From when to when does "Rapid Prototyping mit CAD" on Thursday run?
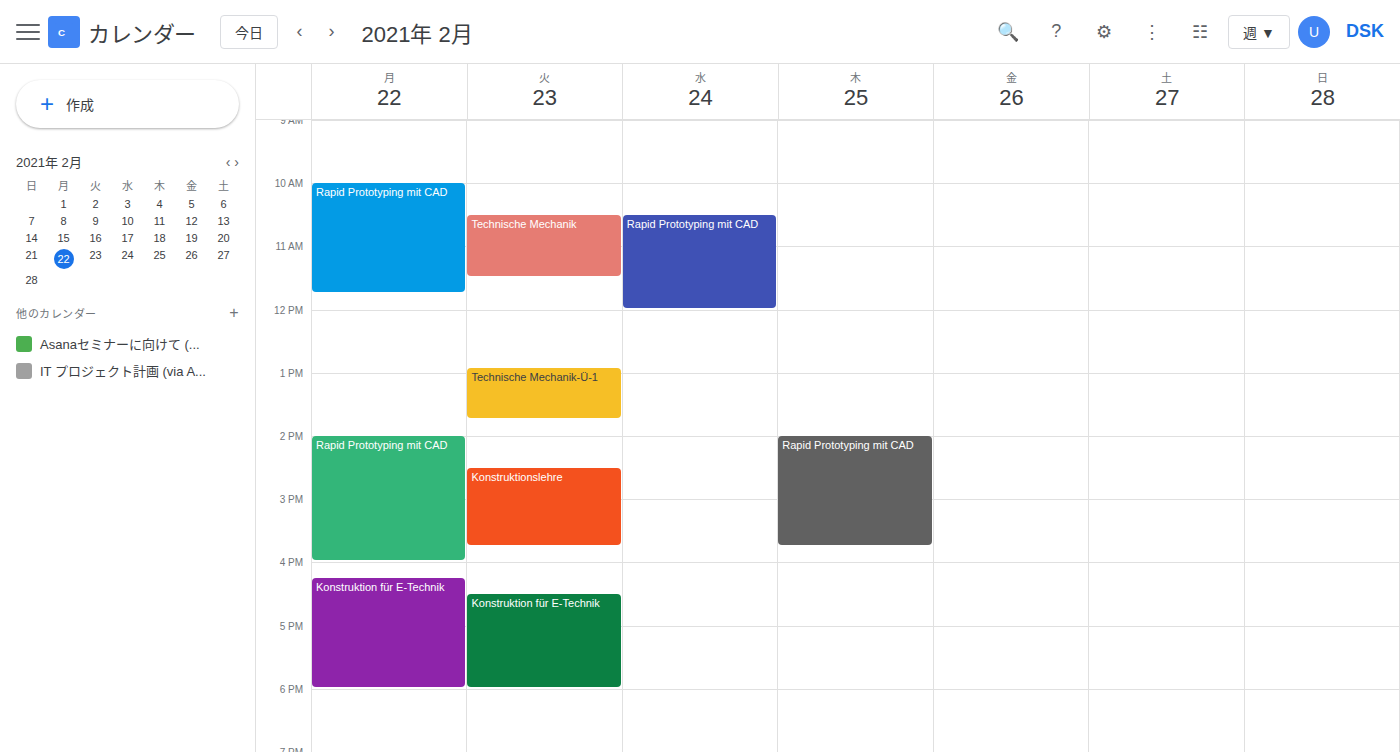
2:00 PM to 3:45 PM